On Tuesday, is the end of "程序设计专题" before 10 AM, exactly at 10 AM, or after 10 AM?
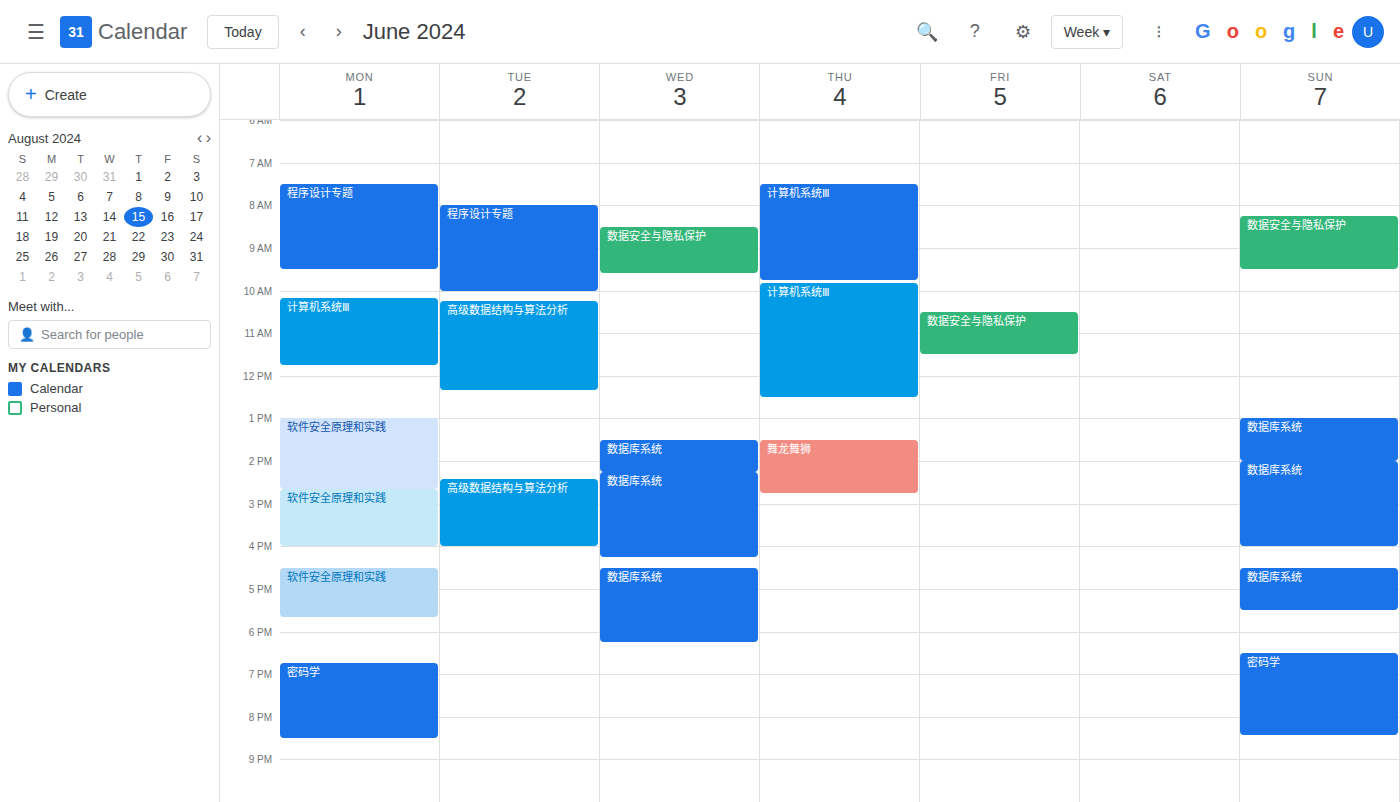
10:00 AM -- exactly at 10 AM, on the 10 AM line.